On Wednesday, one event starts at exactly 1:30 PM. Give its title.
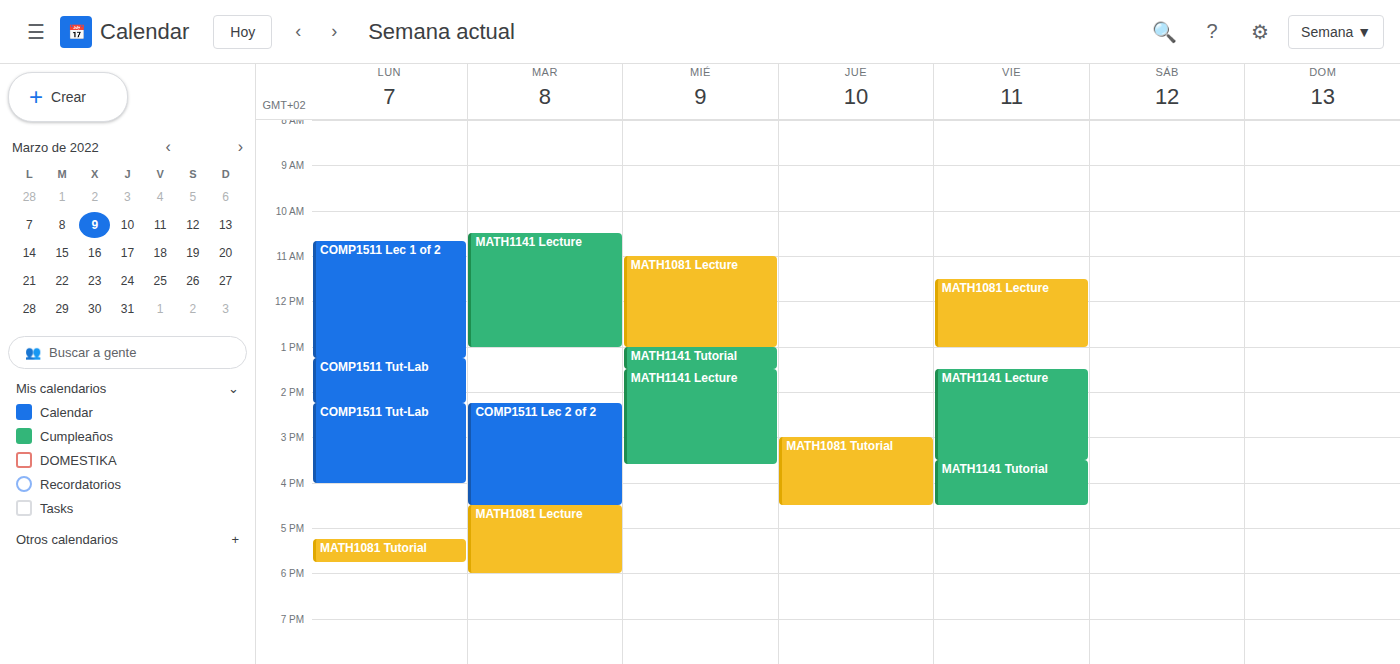
"MATH1141 Lecture"